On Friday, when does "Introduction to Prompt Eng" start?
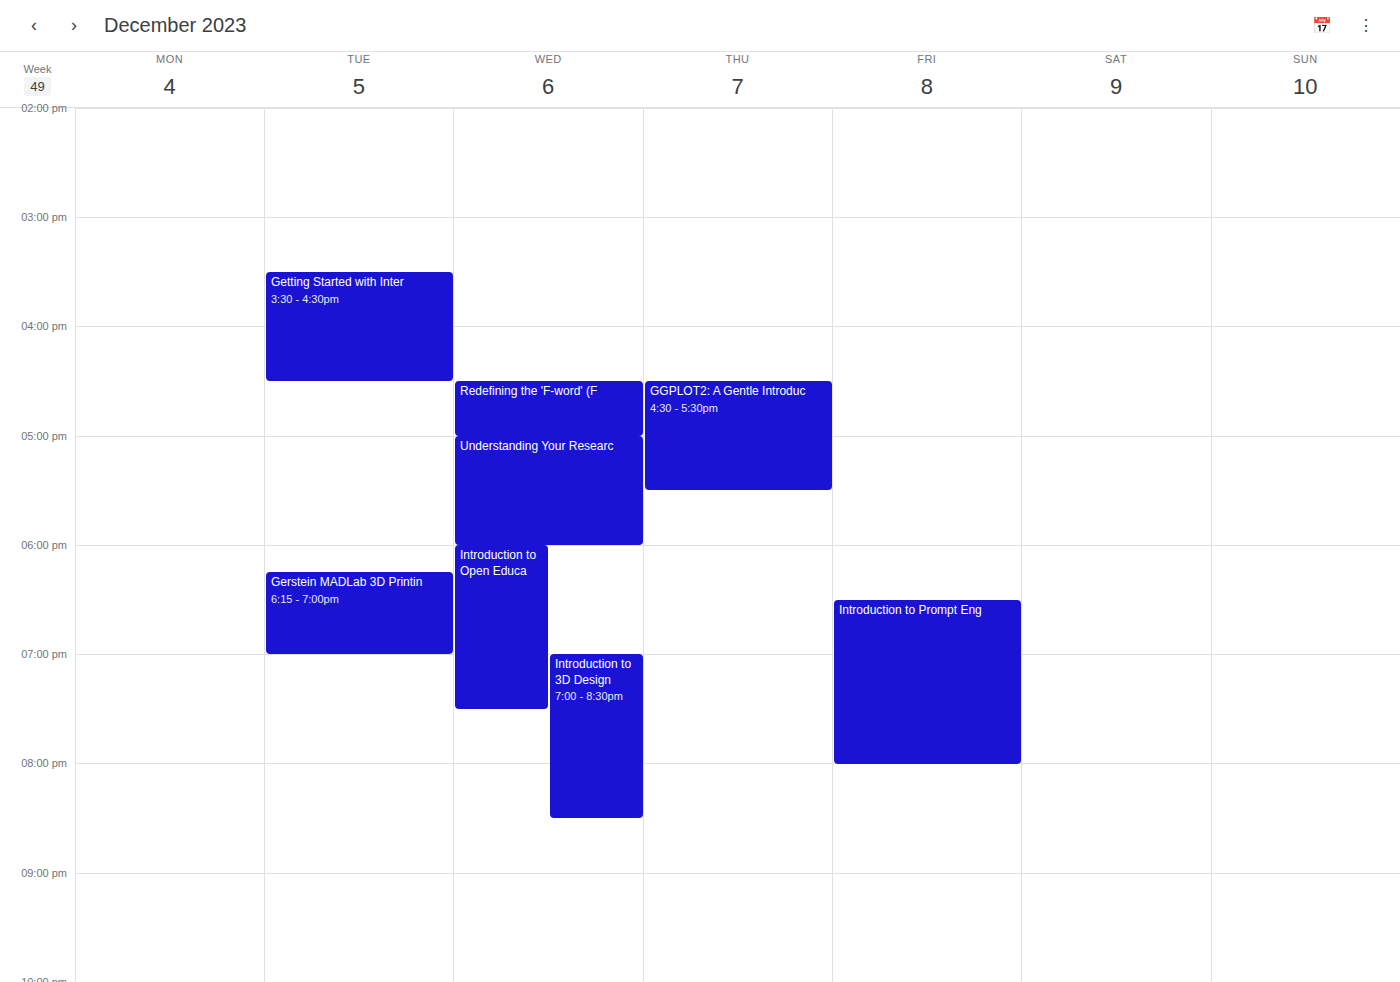
6:30 PM